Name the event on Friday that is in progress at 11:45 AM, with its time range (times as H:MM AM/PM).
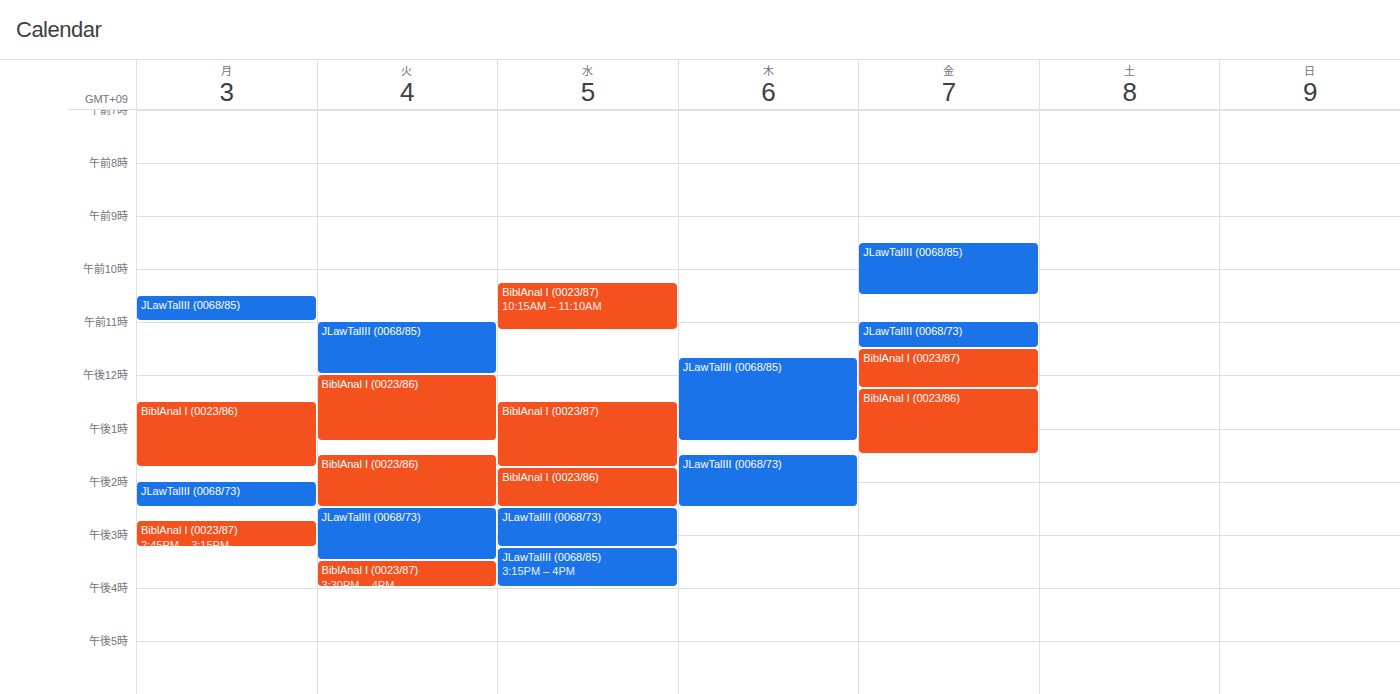
"BiblAnal I (0023/87)", 11:30 AM to 12:15 PM